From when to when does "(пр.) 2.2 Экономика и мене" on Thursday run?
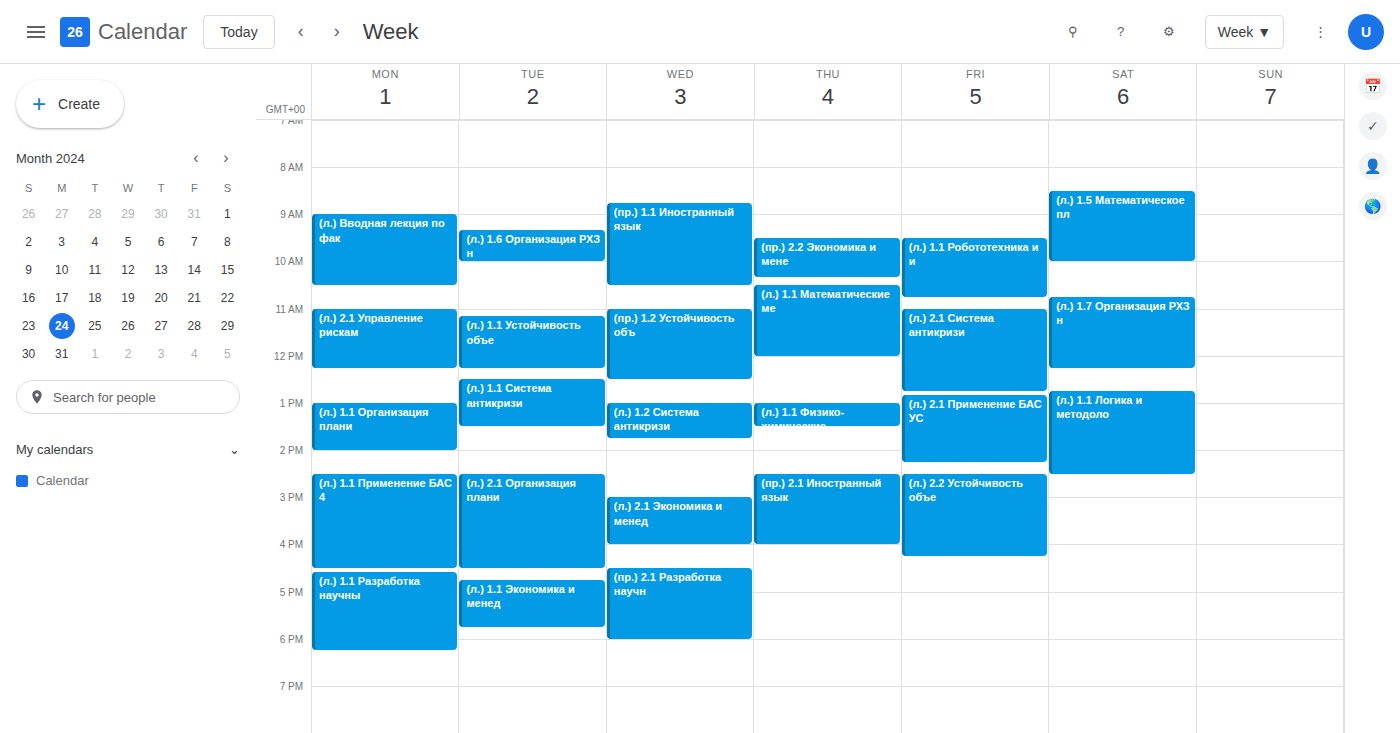
9:30 AM to 10:20 AM